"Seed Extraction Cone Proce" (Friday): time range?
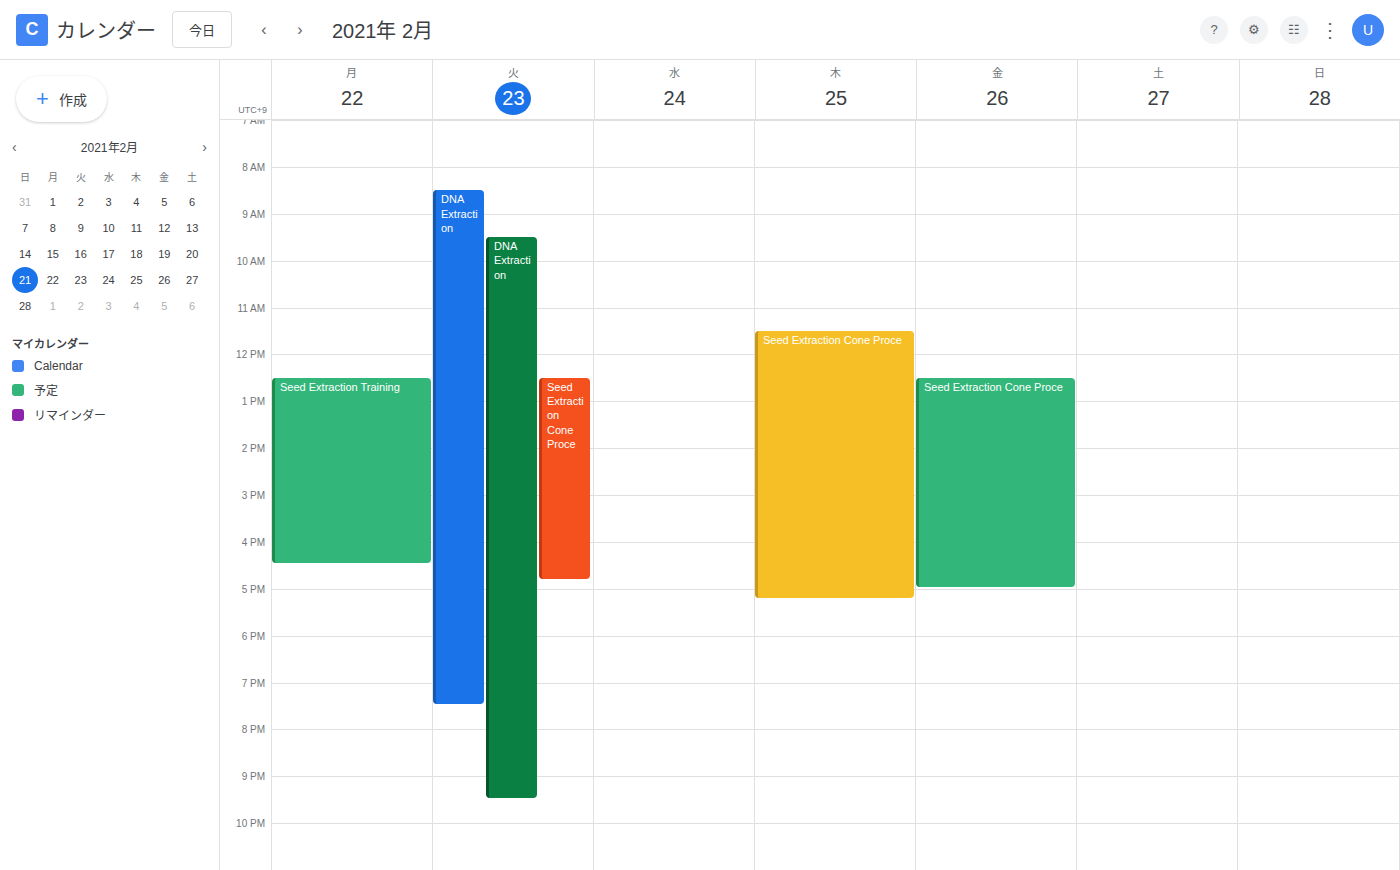
12:30 PM to 5:00 PM